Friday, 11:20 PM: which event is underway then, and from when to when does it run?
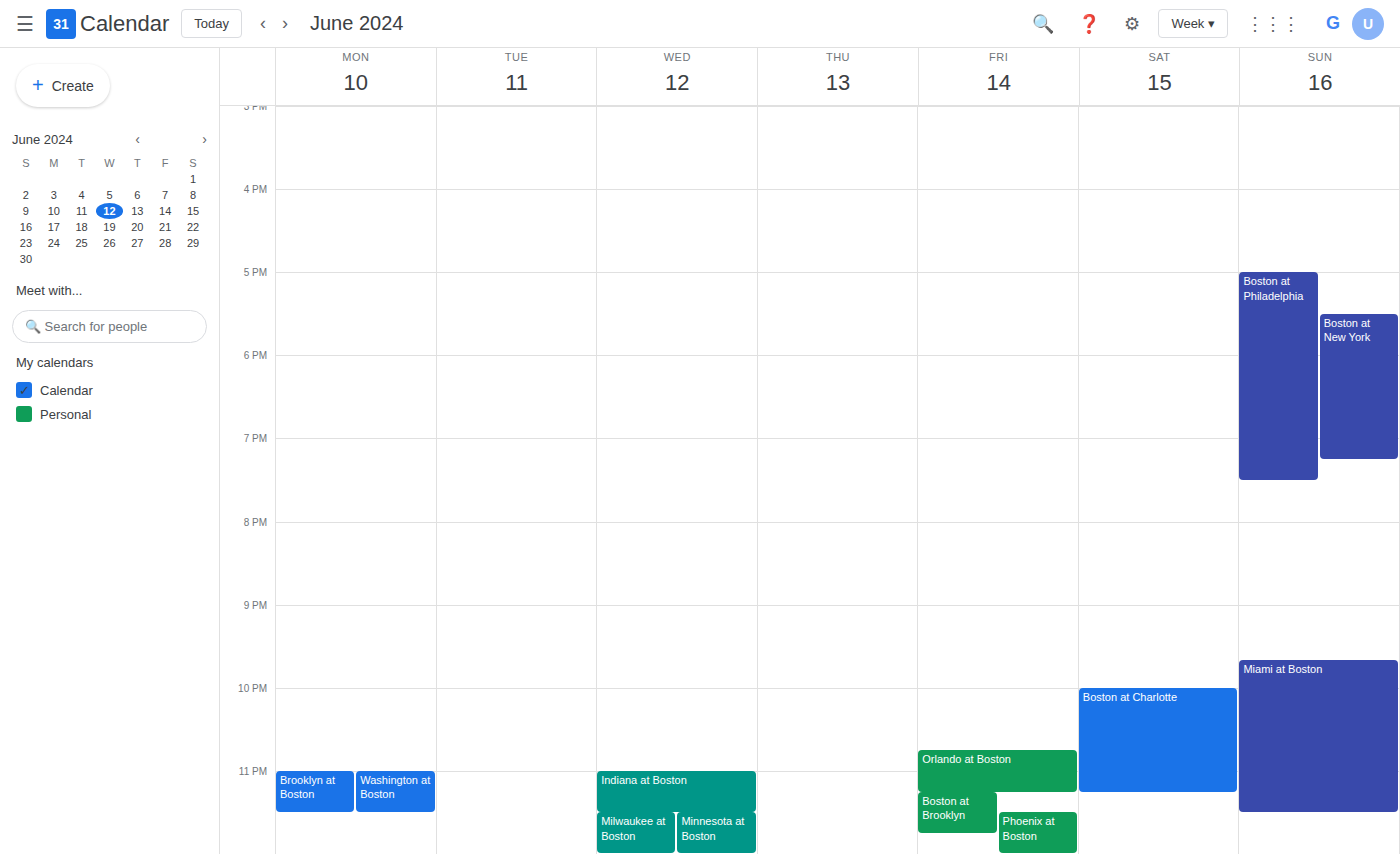
"Boston at Brooklyn", 11:15 PM to 11:45 PM